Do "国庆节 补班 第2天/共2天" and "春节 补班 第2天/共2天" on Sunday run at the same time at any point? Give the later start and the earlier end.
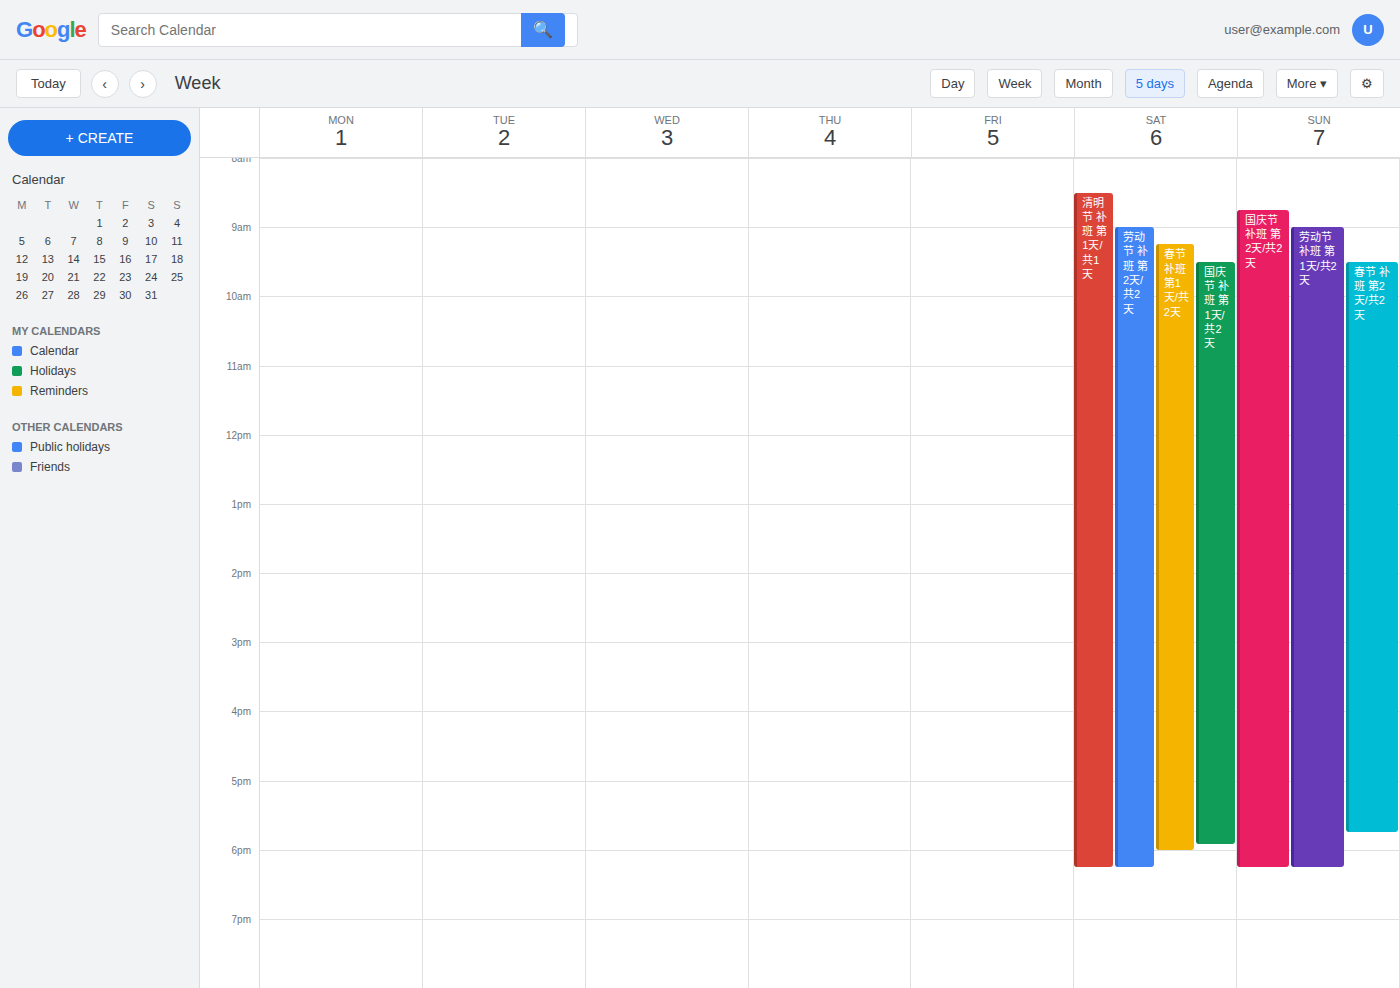
"春节 补班 第2天/共2天" runs 9:30 AM to 5:45 PM, inside "国庆节 补班 第2天/共2天" -- they overlap.